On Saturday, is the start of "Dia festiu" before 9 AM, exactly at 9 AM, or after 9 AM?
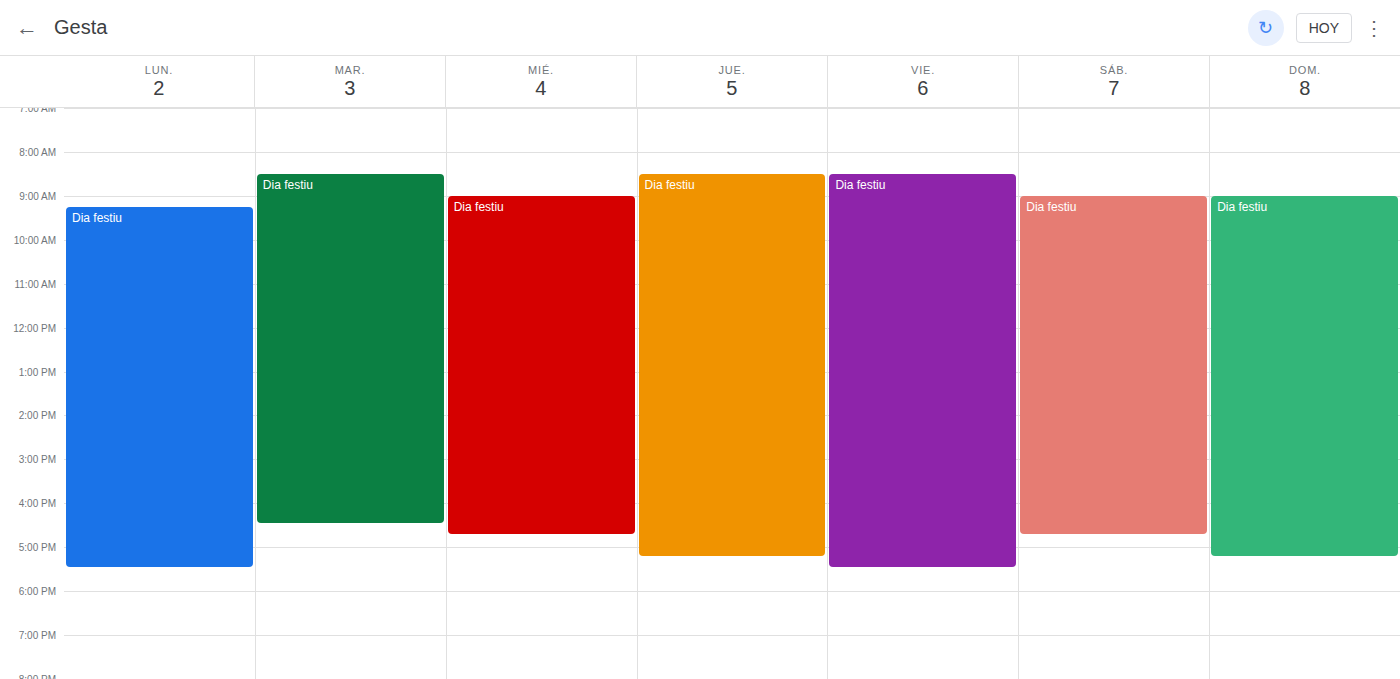
9:00 AM -- exactly at 9 AM, on the 9 AM line.